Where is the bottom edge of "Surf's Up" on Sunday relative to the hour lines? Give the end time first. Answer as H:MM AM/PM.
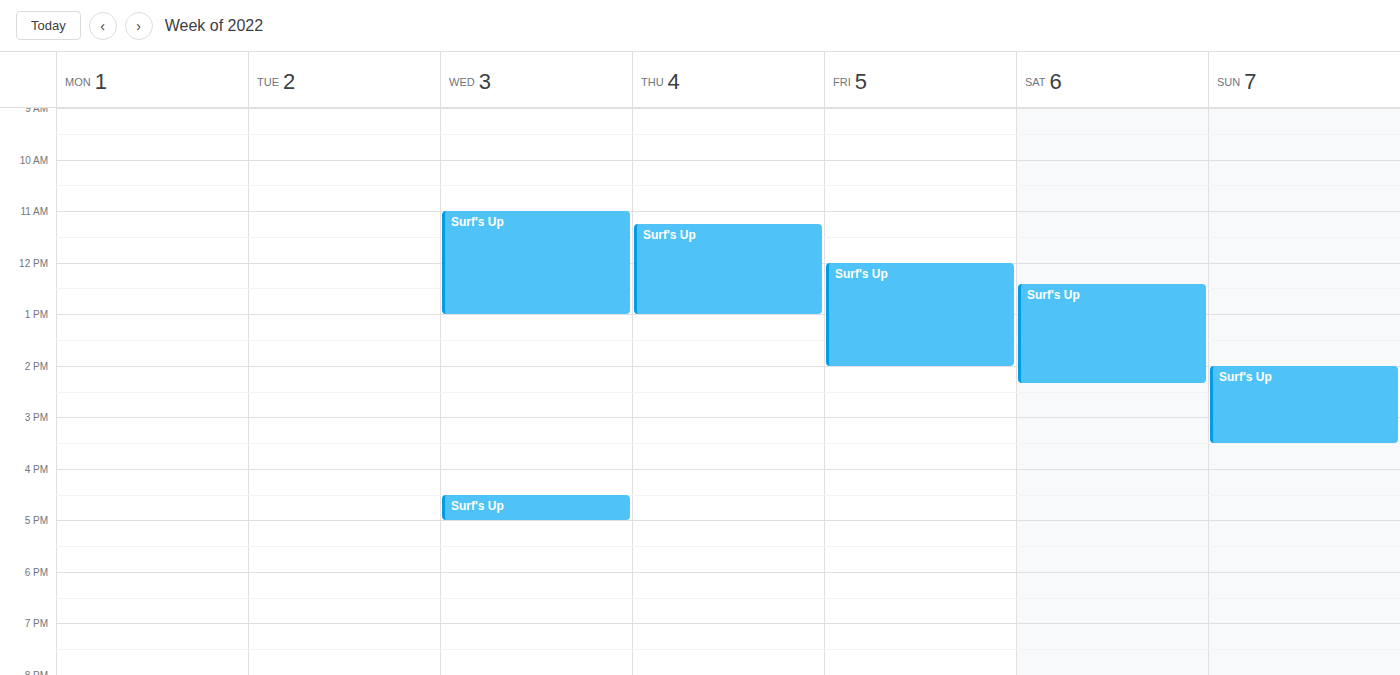
3:30 PM -- halfway between the 3 PM and 4 PM lines.